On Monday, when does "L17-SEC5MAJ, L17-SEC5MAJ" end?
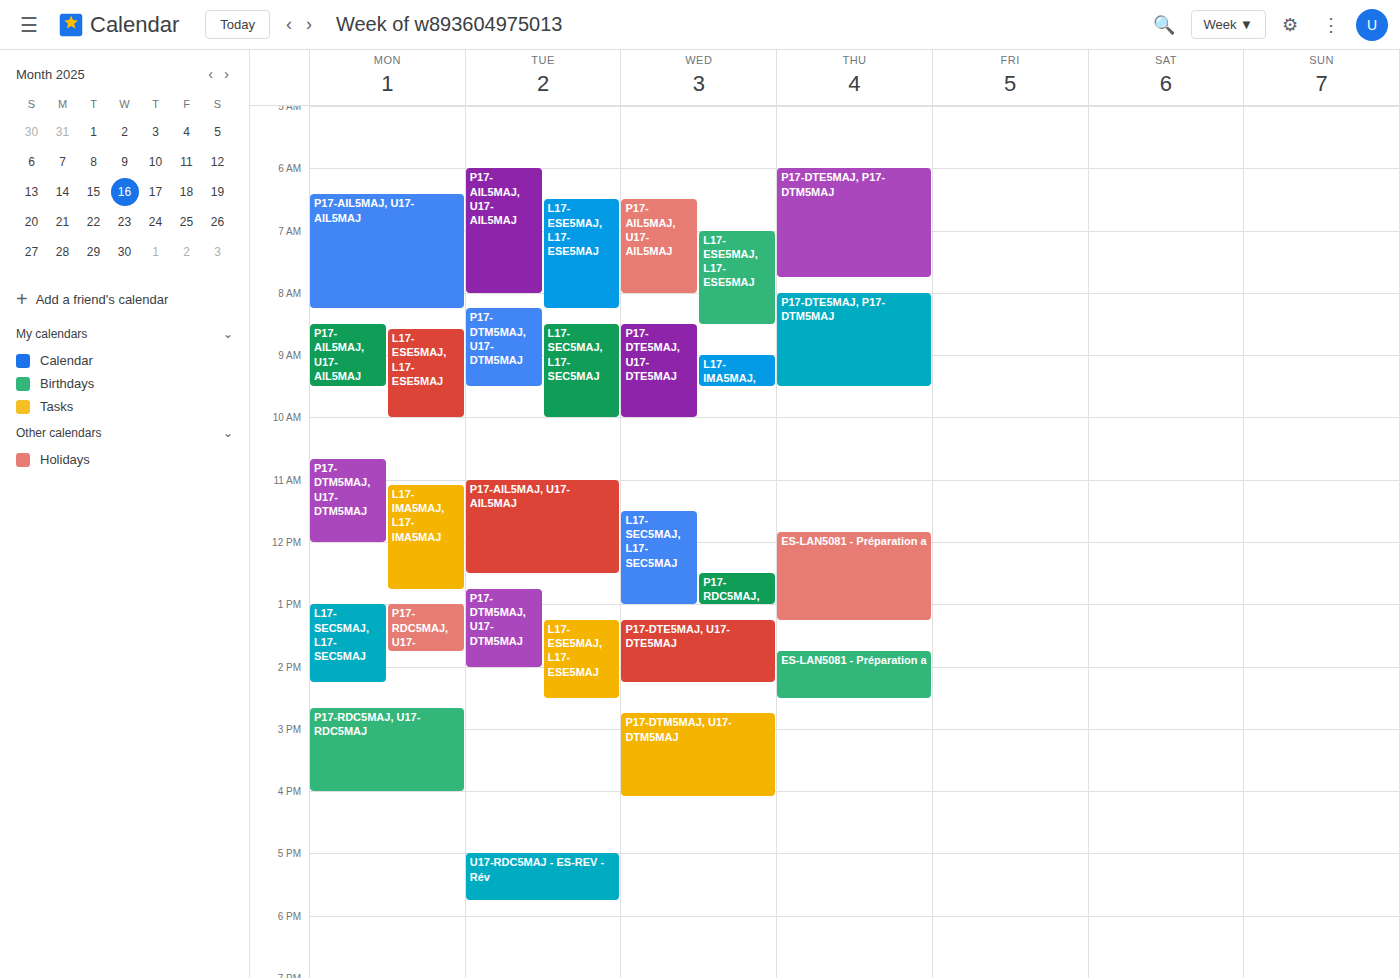
2:15 PM